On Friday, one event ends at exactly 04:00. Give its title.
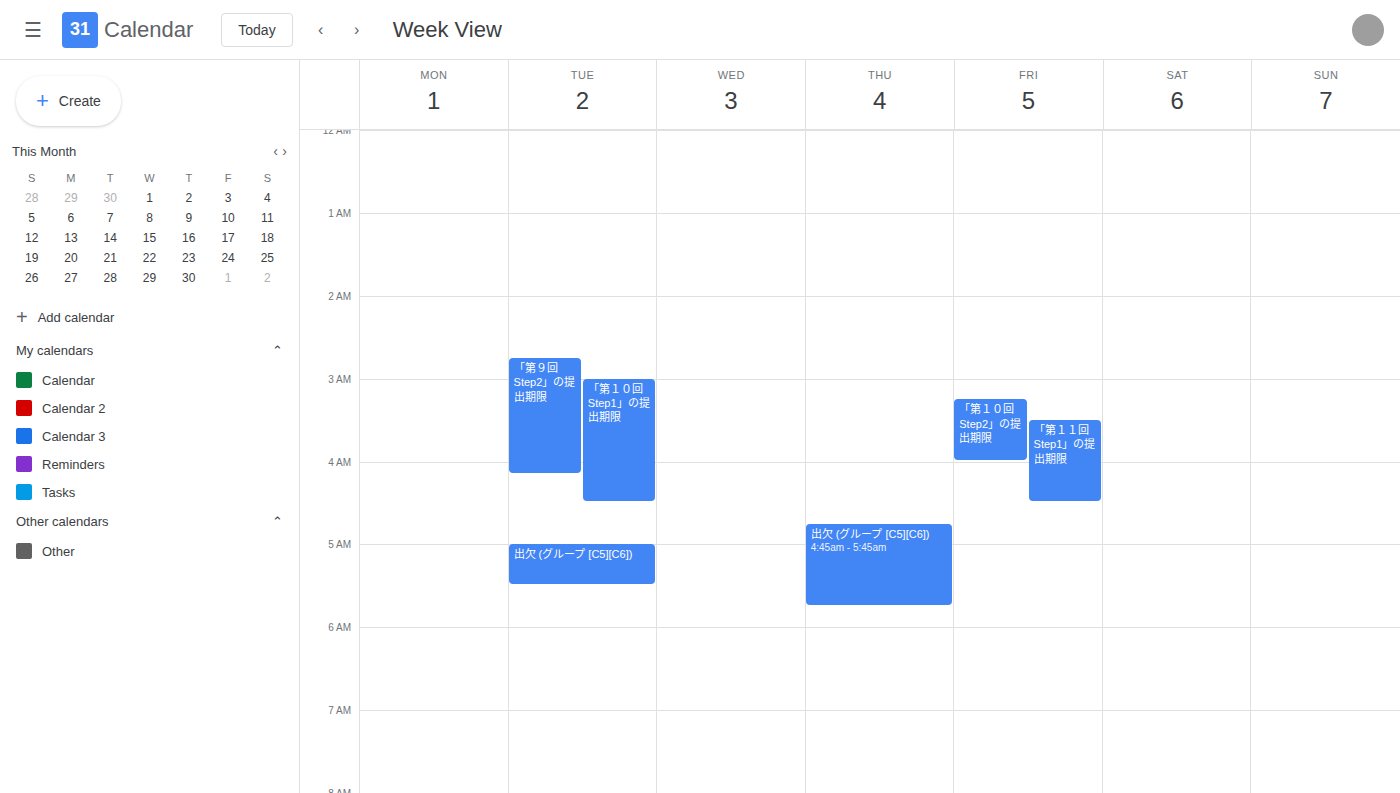
"「第１０回Step2」の提出期限"